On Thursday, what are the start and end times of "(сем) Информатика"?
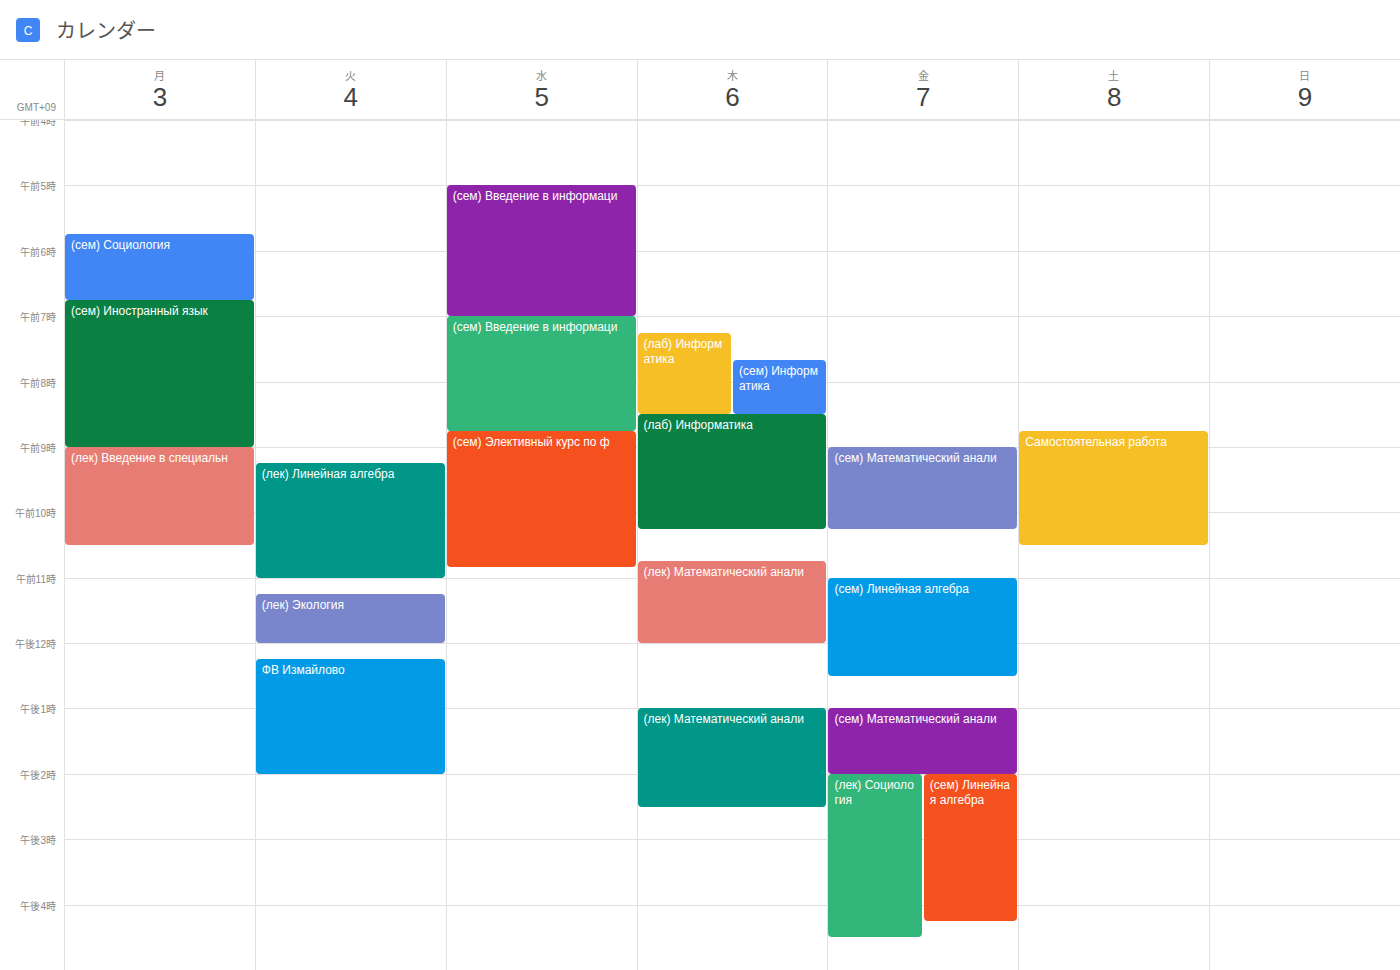
7:40 AM to 8:30 AM